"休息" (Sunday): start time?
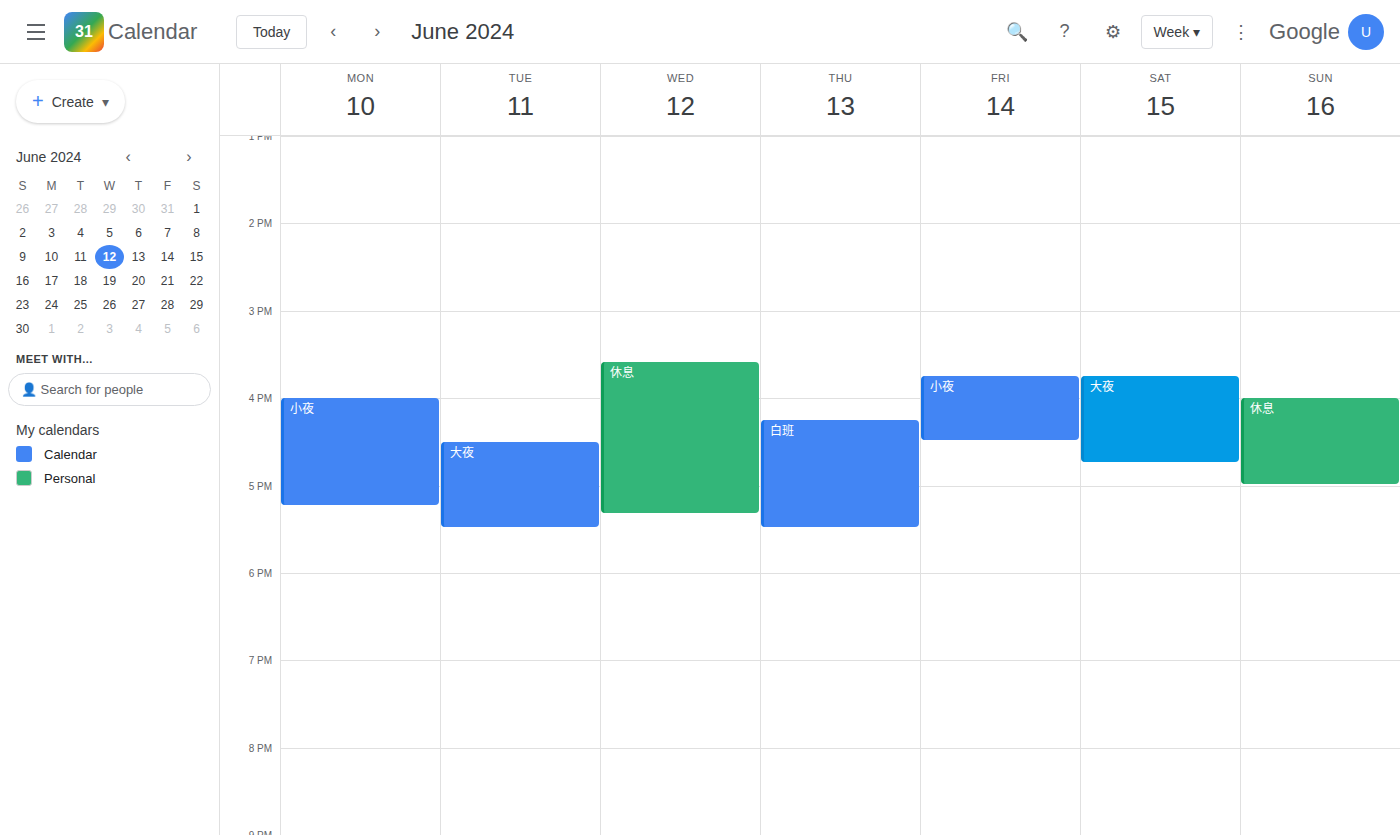
4:00 PM